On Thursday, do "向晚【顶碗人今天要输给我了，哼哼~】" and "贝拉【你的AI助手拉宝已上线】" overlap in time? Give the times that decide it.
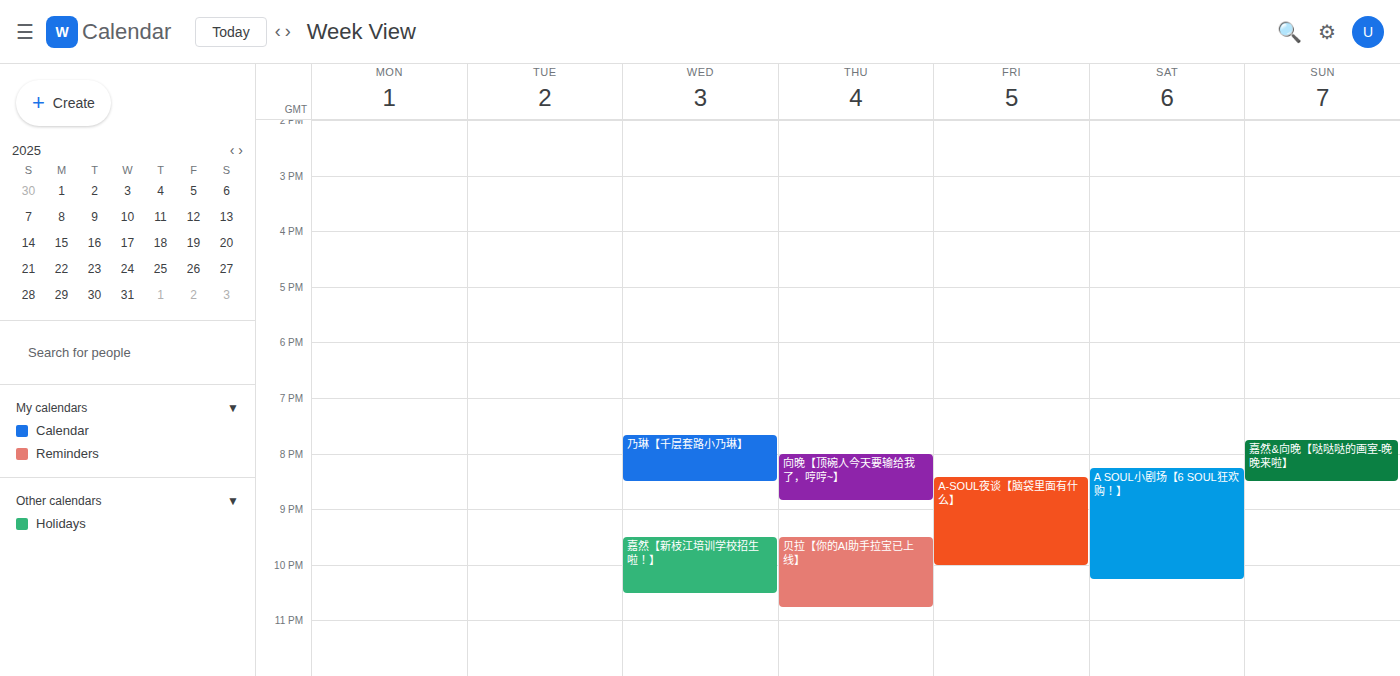
"向晚【顶碗人今天要输给我了，哼哼~】" ends at 8:50 PM and "贝拉【你的AI助手拉宝已上线】" starts at 9:30 PM -- no overlap.